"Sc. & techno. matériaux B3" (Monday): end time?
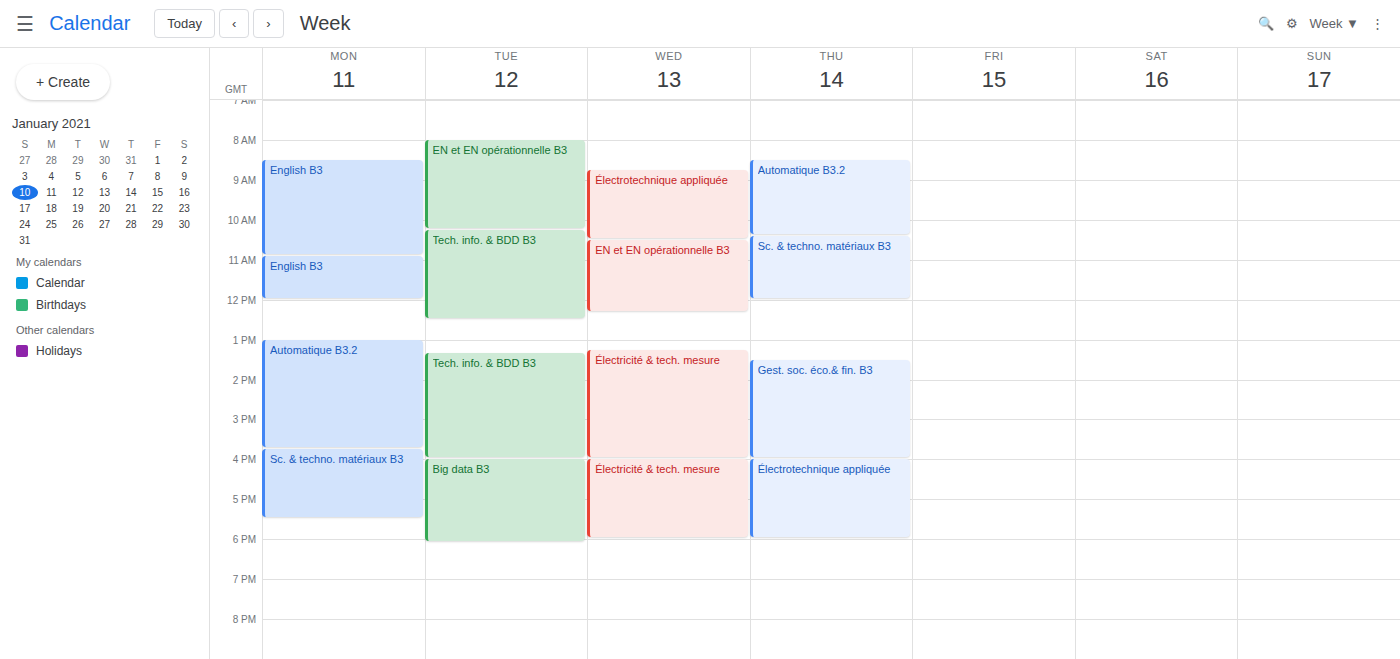
5:30 PM